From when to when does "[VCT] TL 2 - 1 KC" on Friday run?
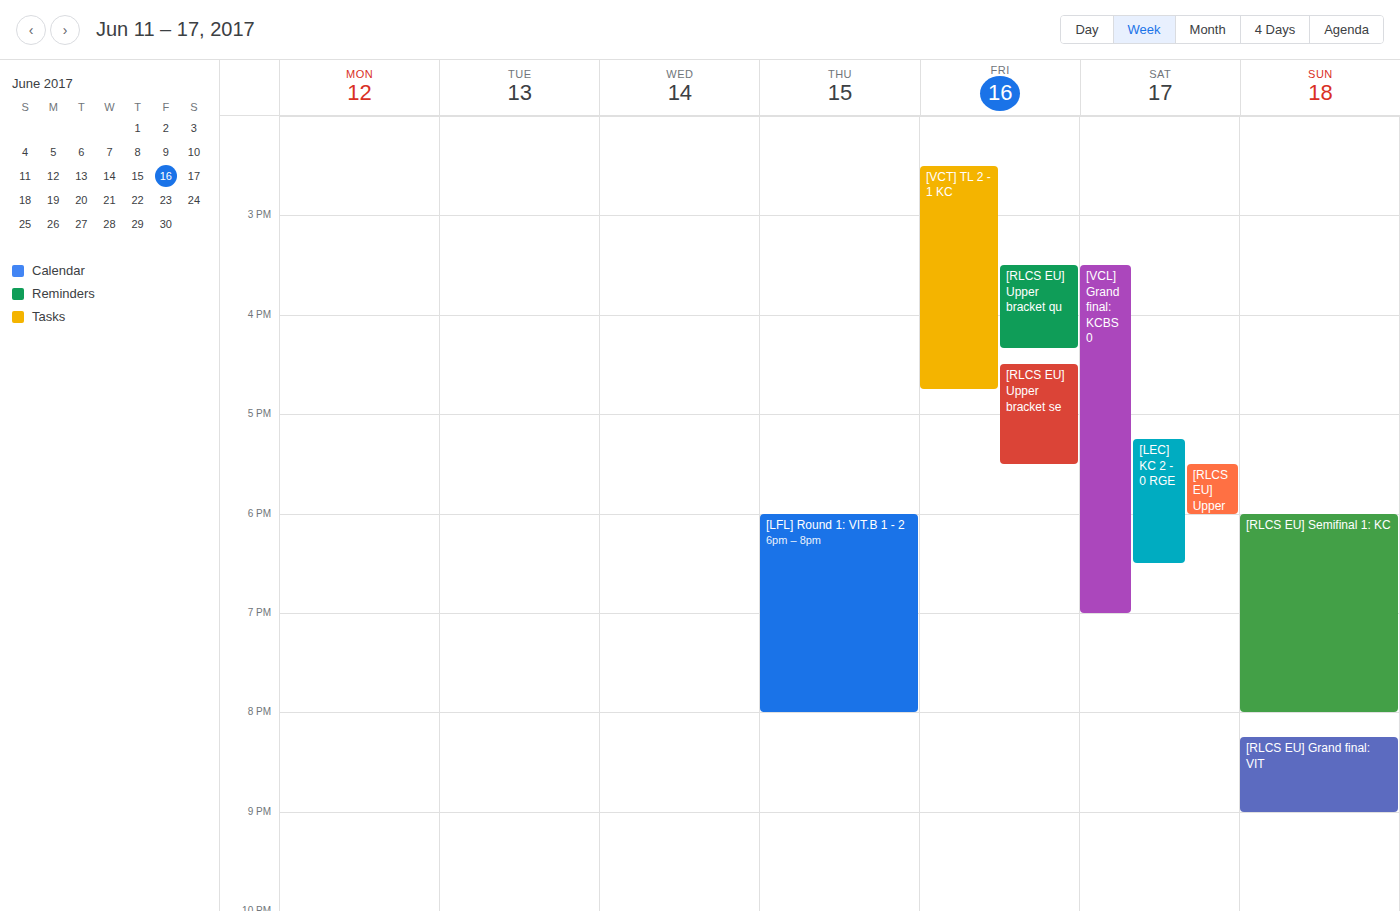
2:30 PM to 4:45 PM